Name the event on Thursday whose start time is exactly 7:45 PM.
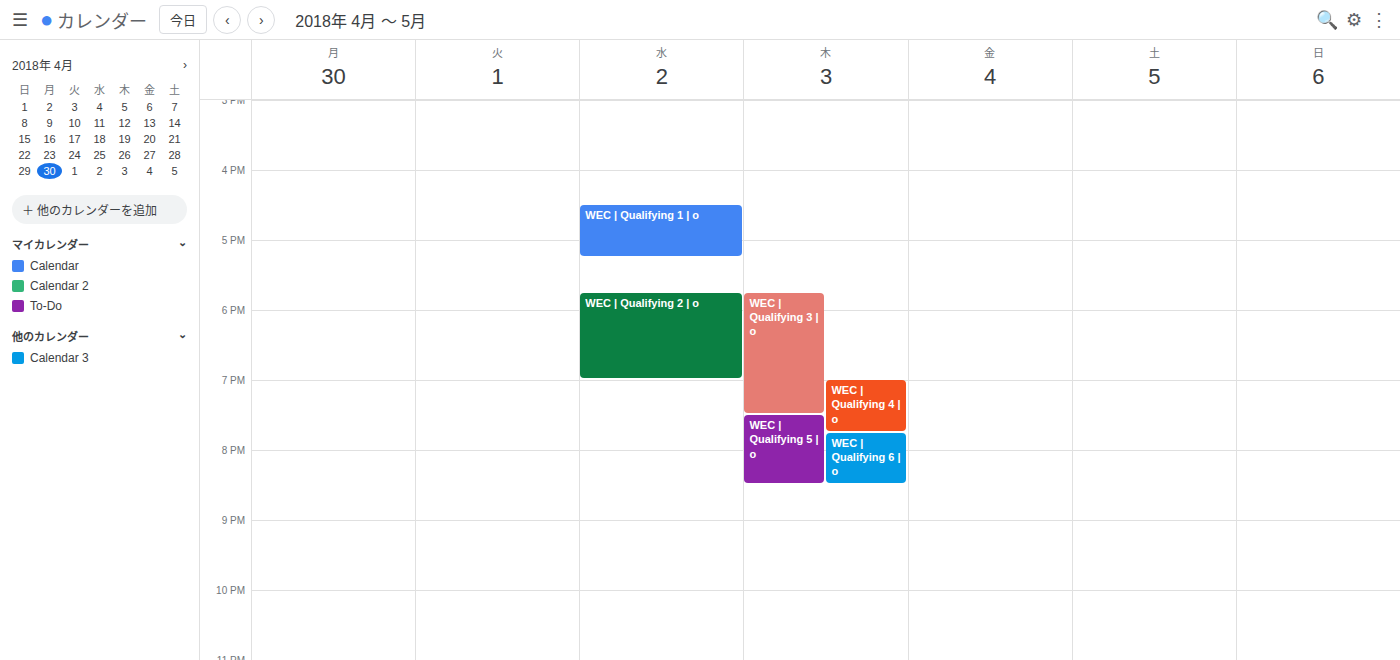
"WEC | Qualifying 6 | o"